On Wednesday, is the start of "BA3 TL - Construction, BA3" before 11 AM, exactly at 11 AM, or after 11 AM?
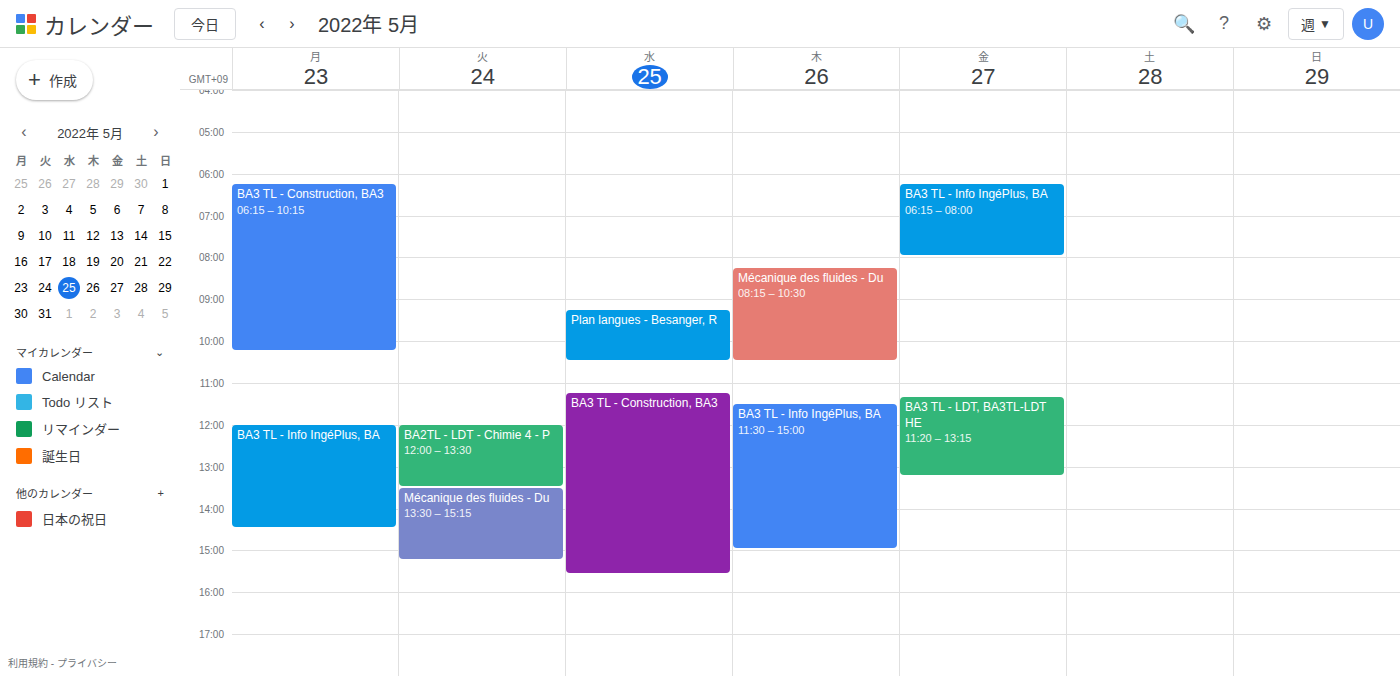
11:15 AM -- after 11 AM, 15 minutes below the 11 AM line.